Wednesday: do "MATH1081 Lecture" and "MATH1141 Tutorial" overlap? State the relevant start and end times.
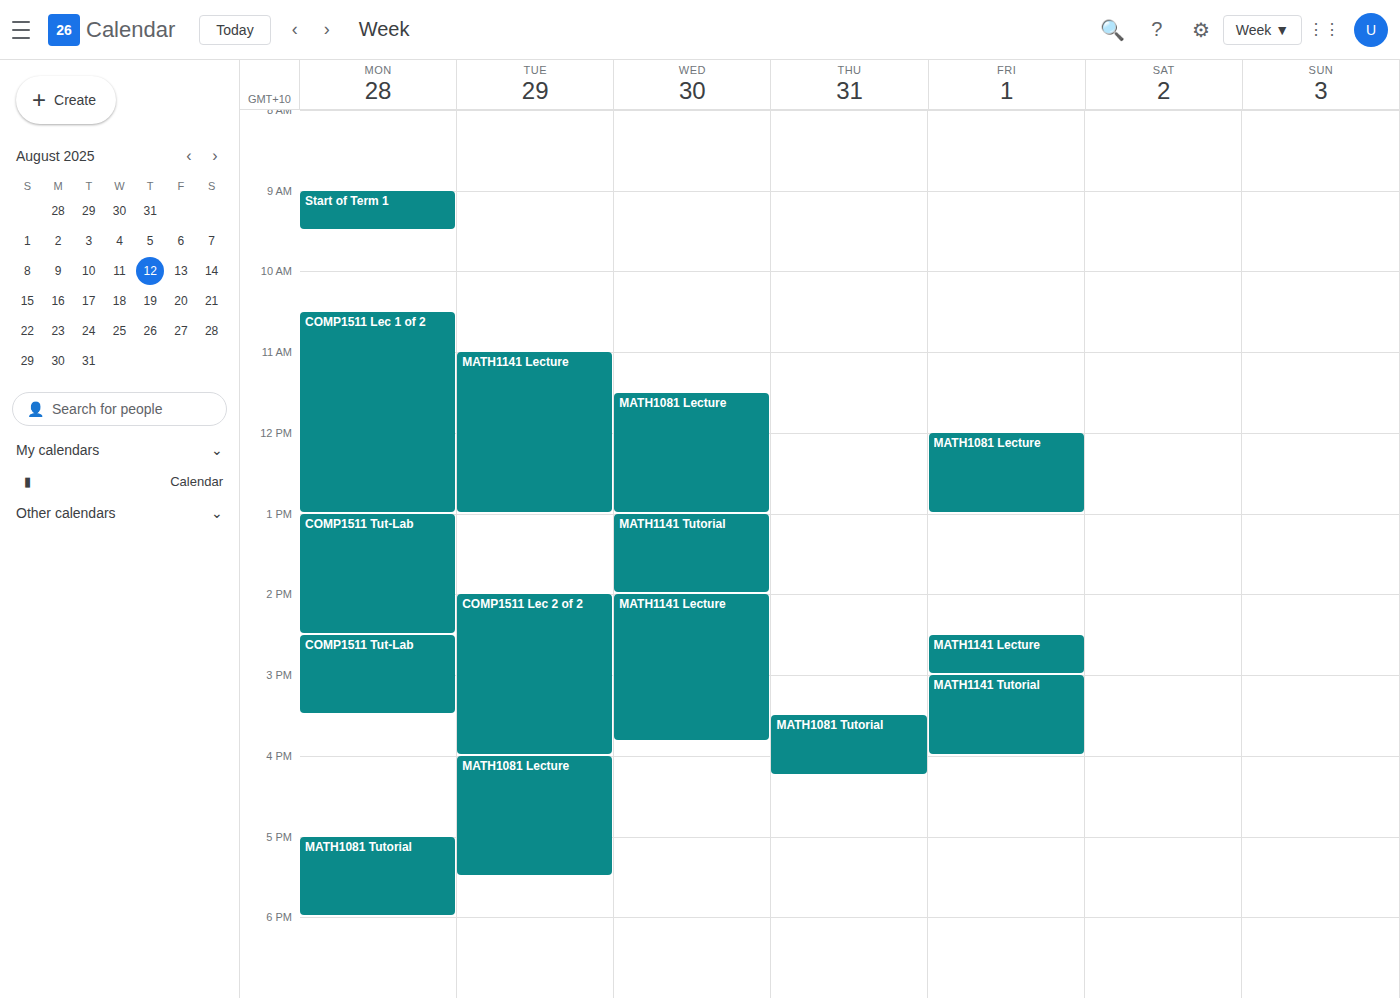
"MATH1081 Lecture" ends at 1:00 PM, exactly when "MATH1141 Tutorial" starts -- they touch but do not overlap.